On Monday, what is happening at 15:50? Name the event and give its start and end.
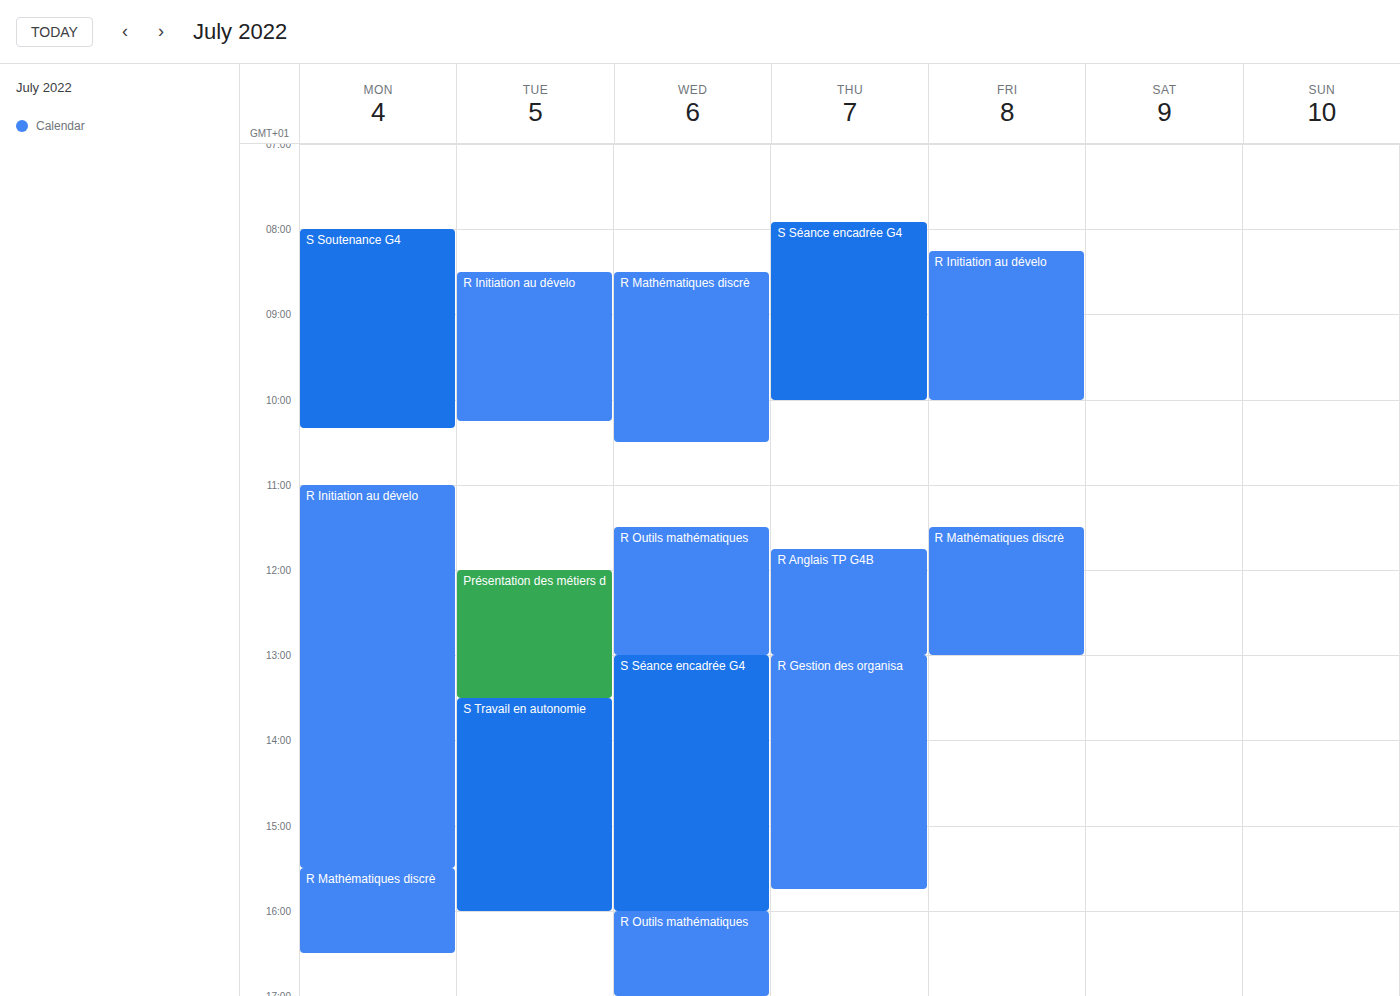
"R Mathématiques discrè", 15:30 to 16:30